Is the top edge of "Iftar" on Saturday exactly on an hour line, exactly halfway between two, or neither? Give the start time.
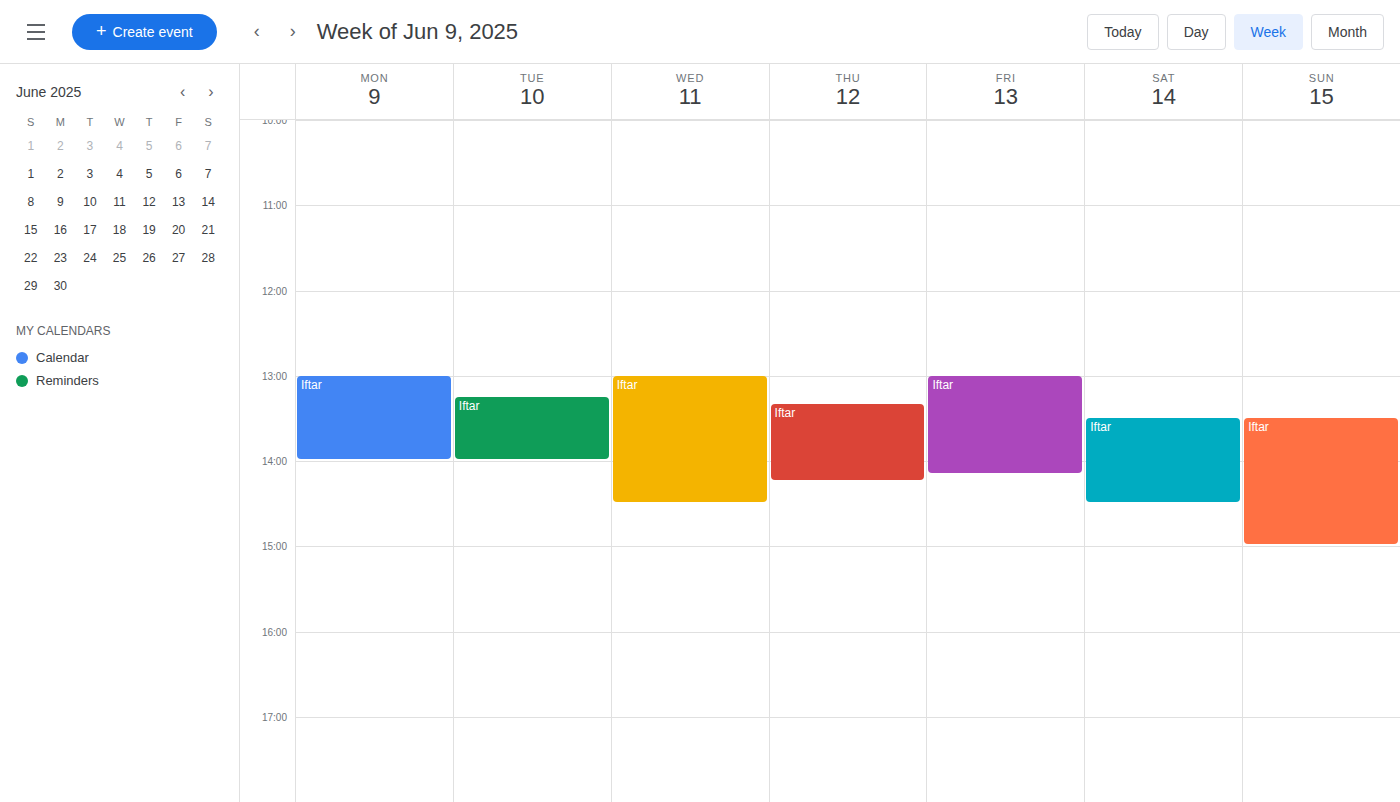
1:30 PM -- halfway between the 1 PM and 2 PM lines.